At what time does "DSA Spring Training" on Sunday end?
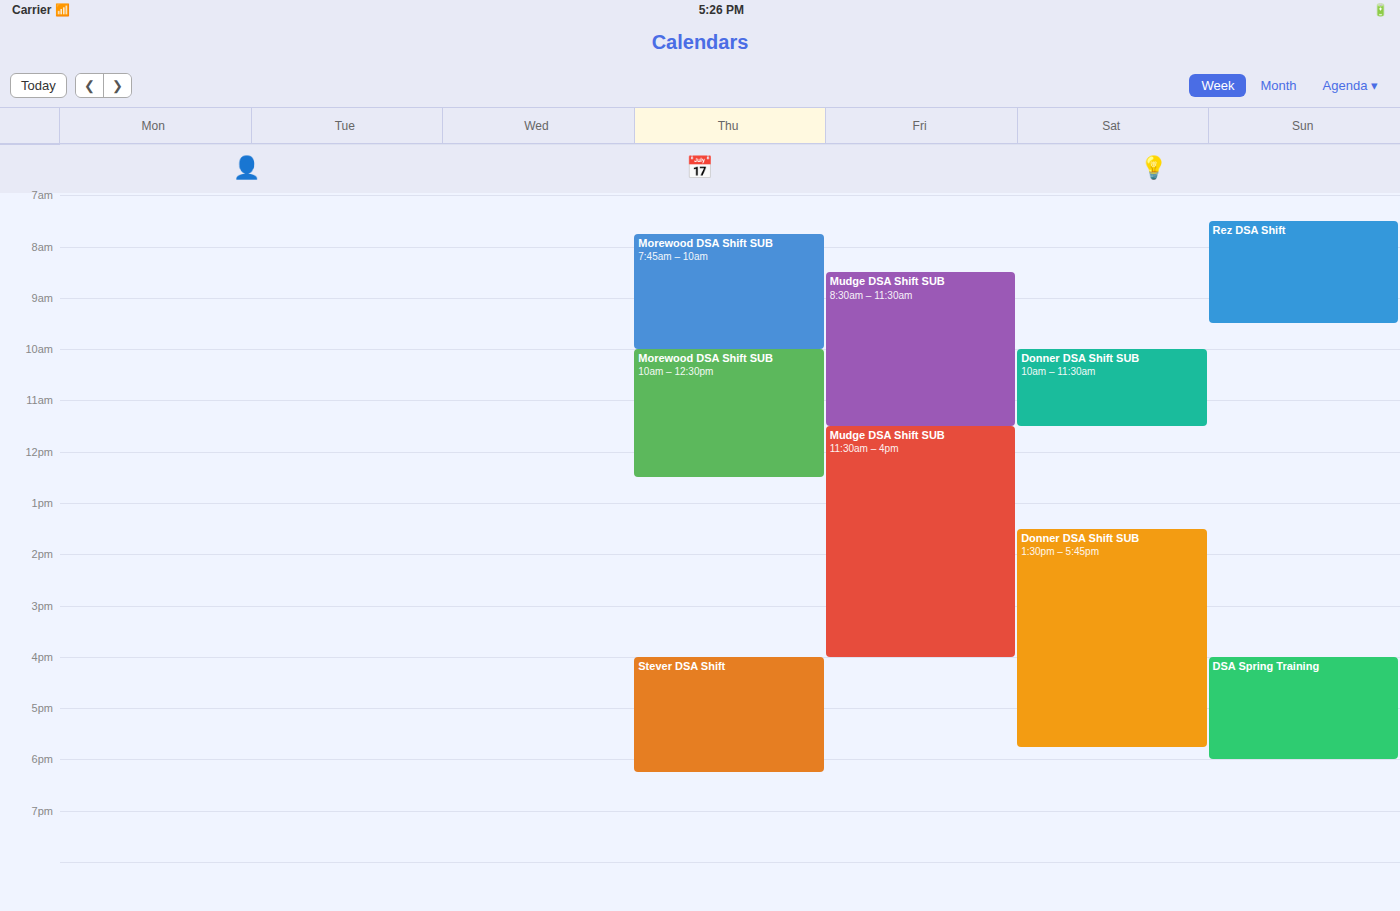
6:00 PM